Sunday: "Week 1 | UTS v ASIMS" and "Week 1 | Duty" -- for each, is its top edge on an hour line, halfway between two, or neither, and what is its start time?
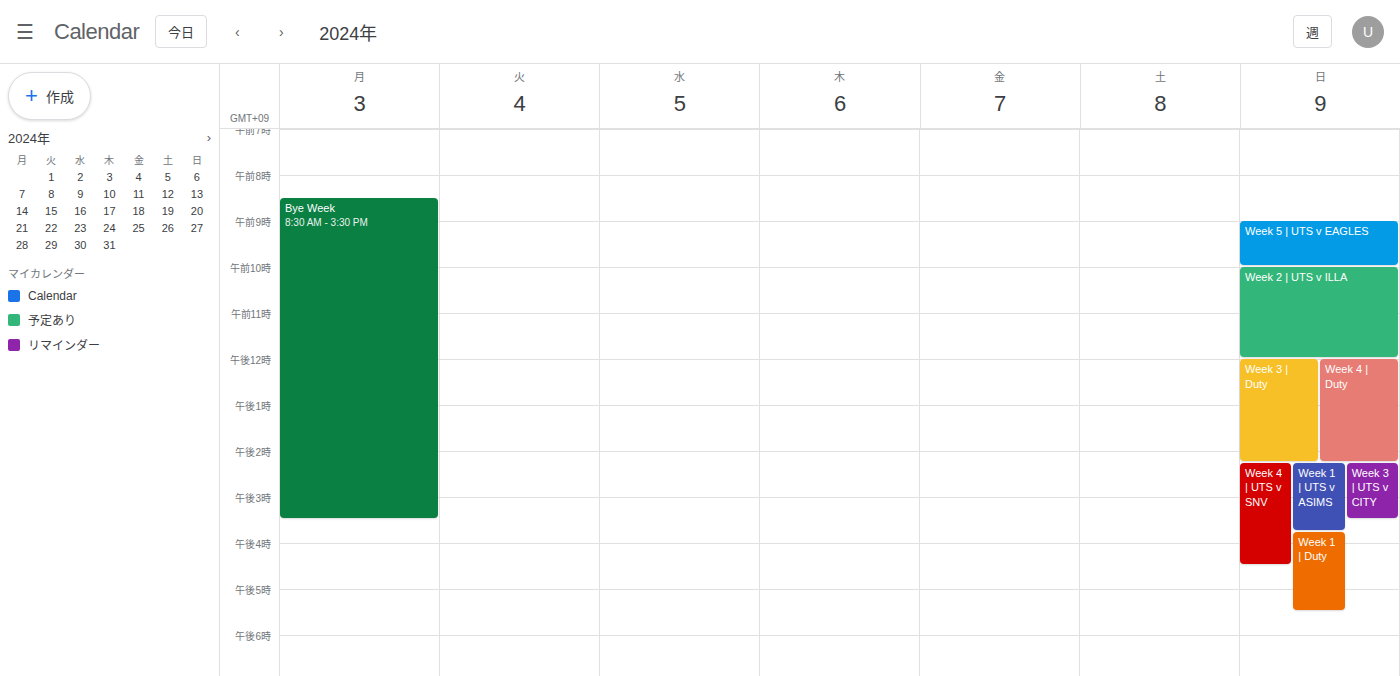
"Week 1 | UTS v ASIMS": 2:15 PM, neither: a quarter of the way from the 2 PM line to the 3 PM line. "Week 1 | Duty": 3:45 PM, neither: three quarters of the way from the 3 PM line to the 4 PM line.